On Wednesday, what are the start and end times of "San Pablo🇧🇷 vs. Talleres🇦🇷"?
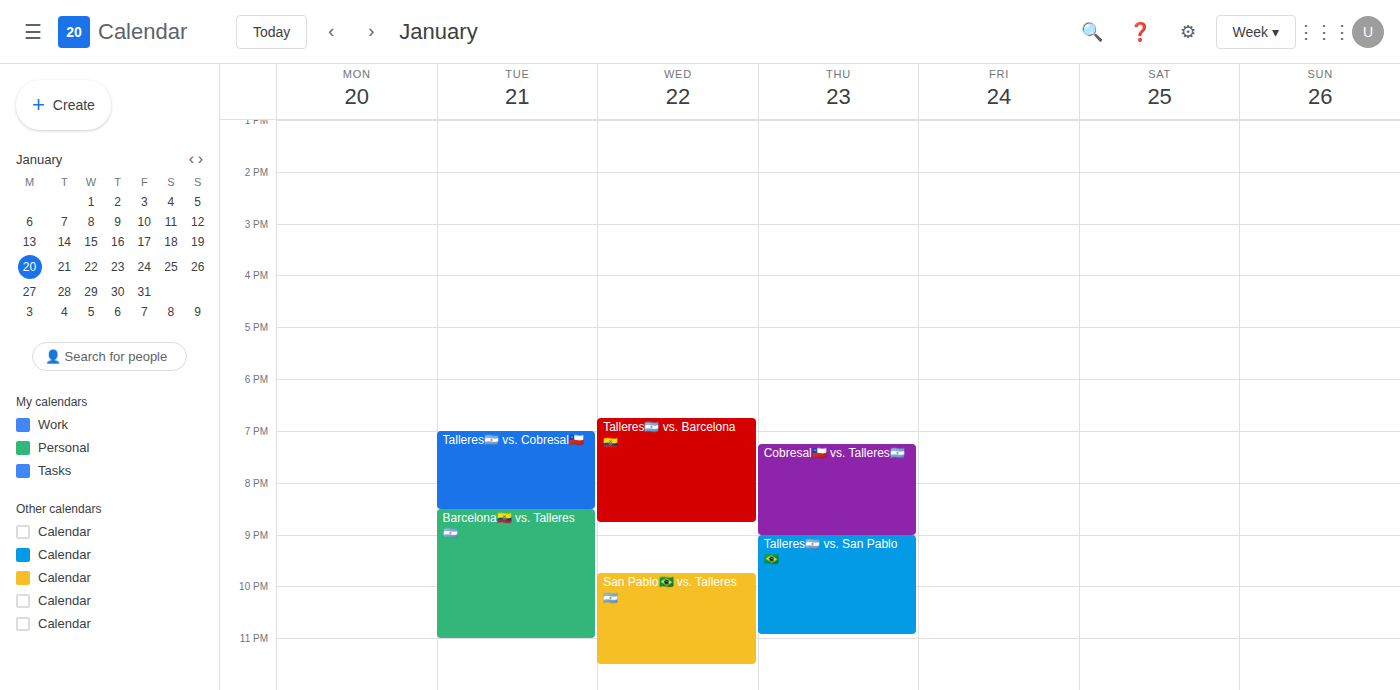
21:45 to 23:30